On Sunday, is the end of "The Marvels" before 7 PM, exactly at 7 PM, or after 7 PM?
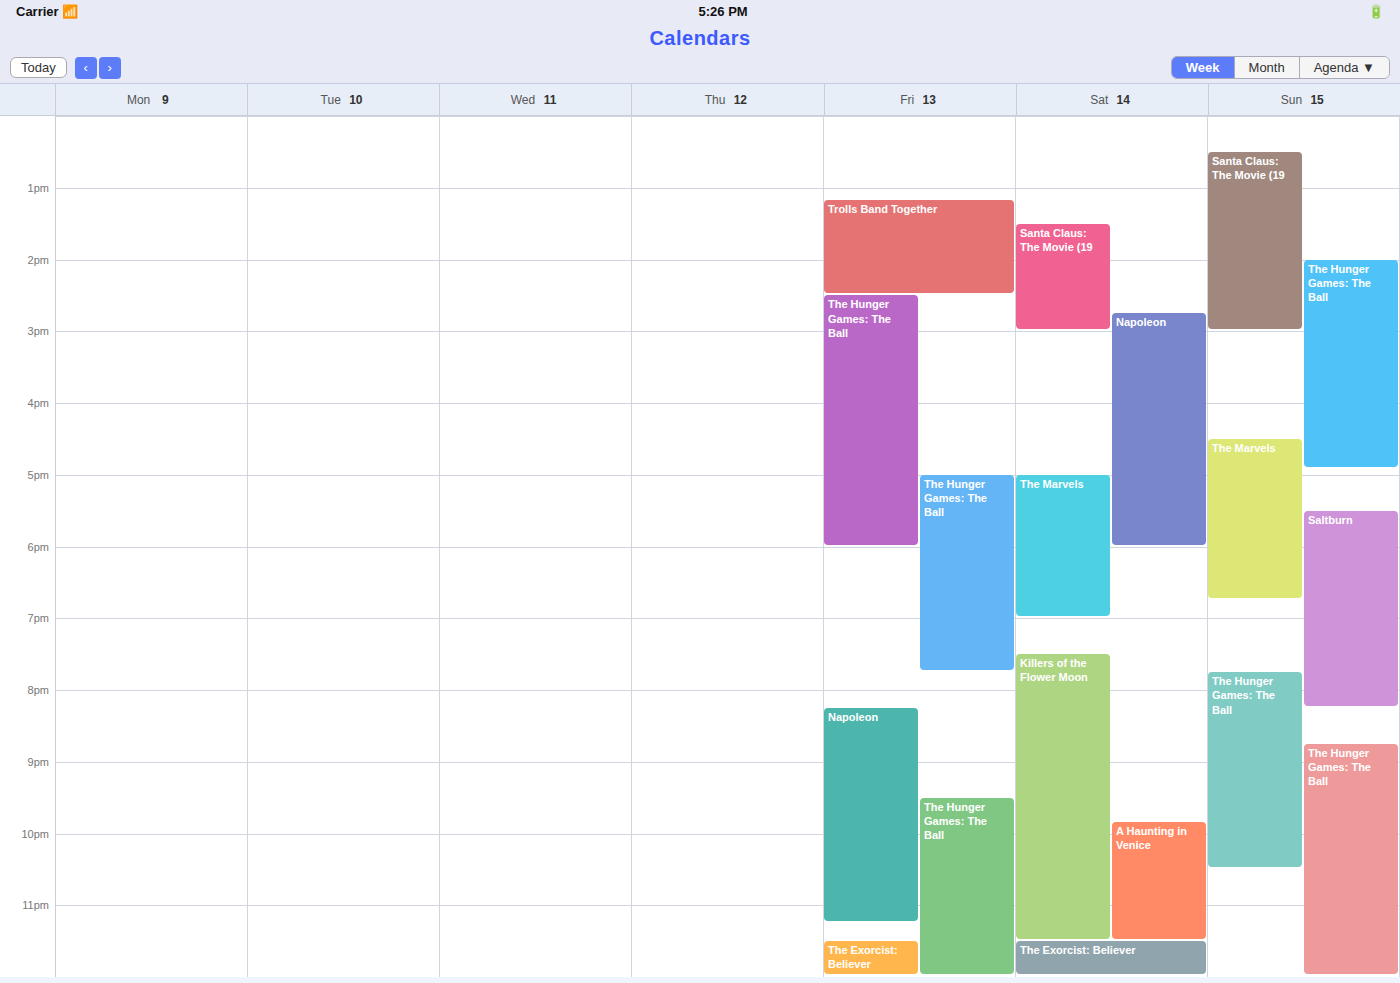
6:45 PM -- before 7 PM, 15 minutes above the 7 PM line.